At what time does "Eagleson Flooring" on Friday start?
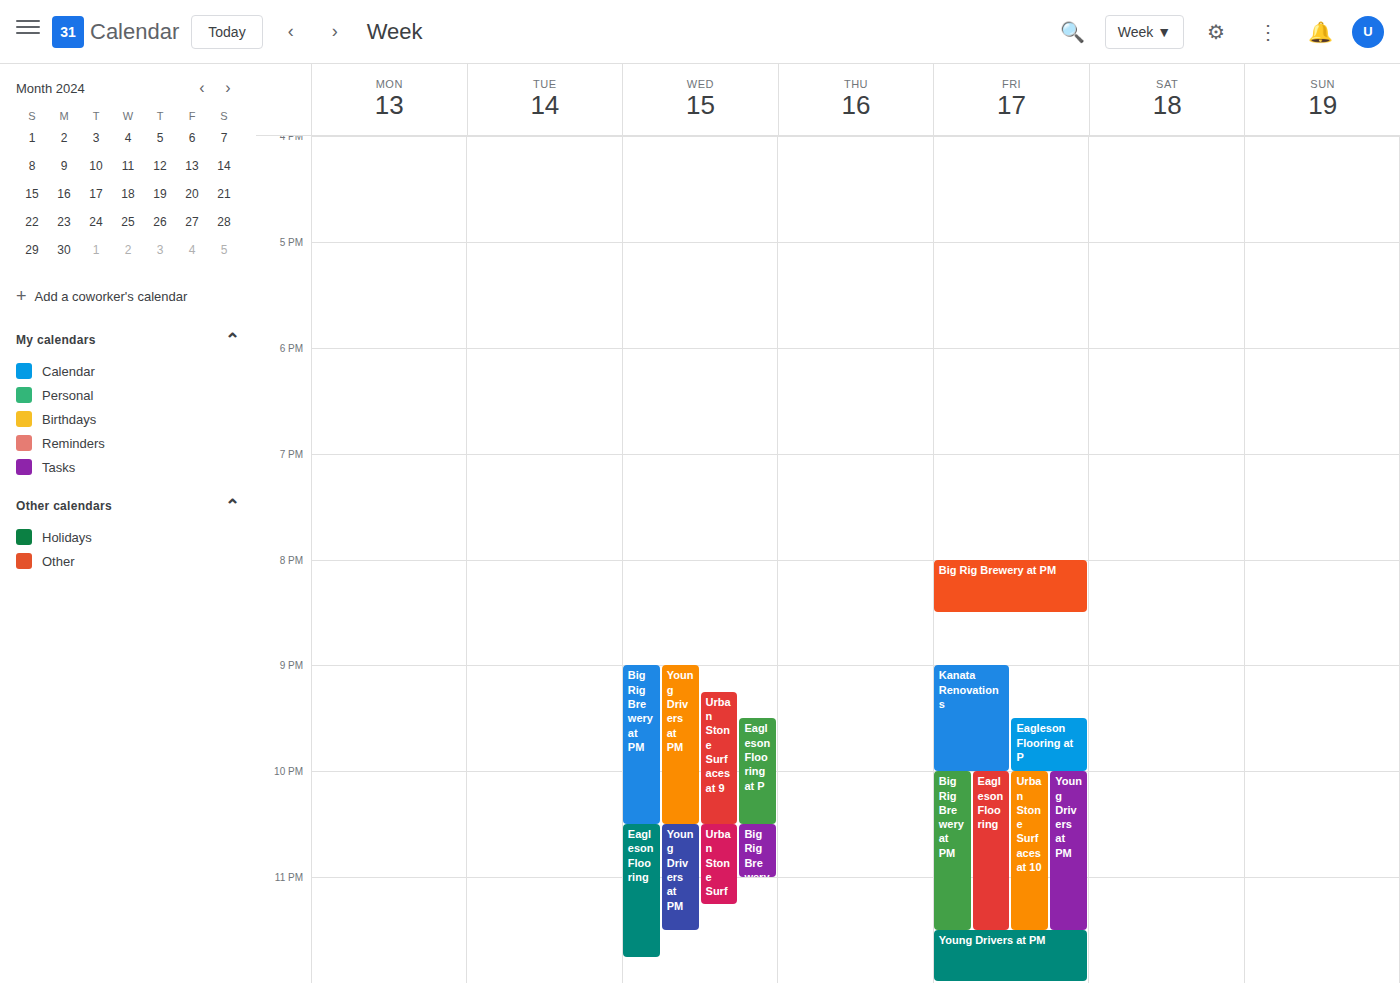
10:00 PM